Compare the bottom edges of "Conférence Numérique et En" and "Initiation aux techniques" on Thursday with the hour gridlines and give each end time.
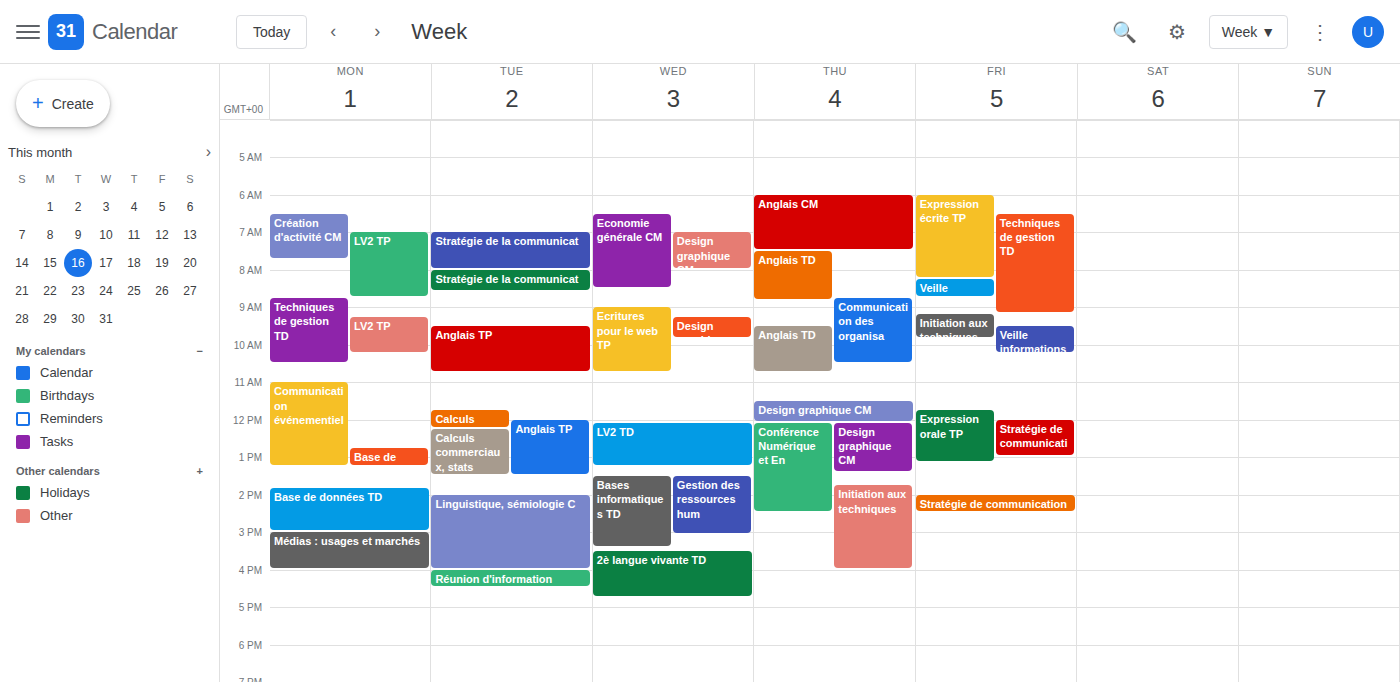
"Conférence Numérique et En": 2:30 PM, halfway between the 2 PM and 3 PM lines. "Initiation aux techniques": 4:00 PM, exactly on the 4 PM line.